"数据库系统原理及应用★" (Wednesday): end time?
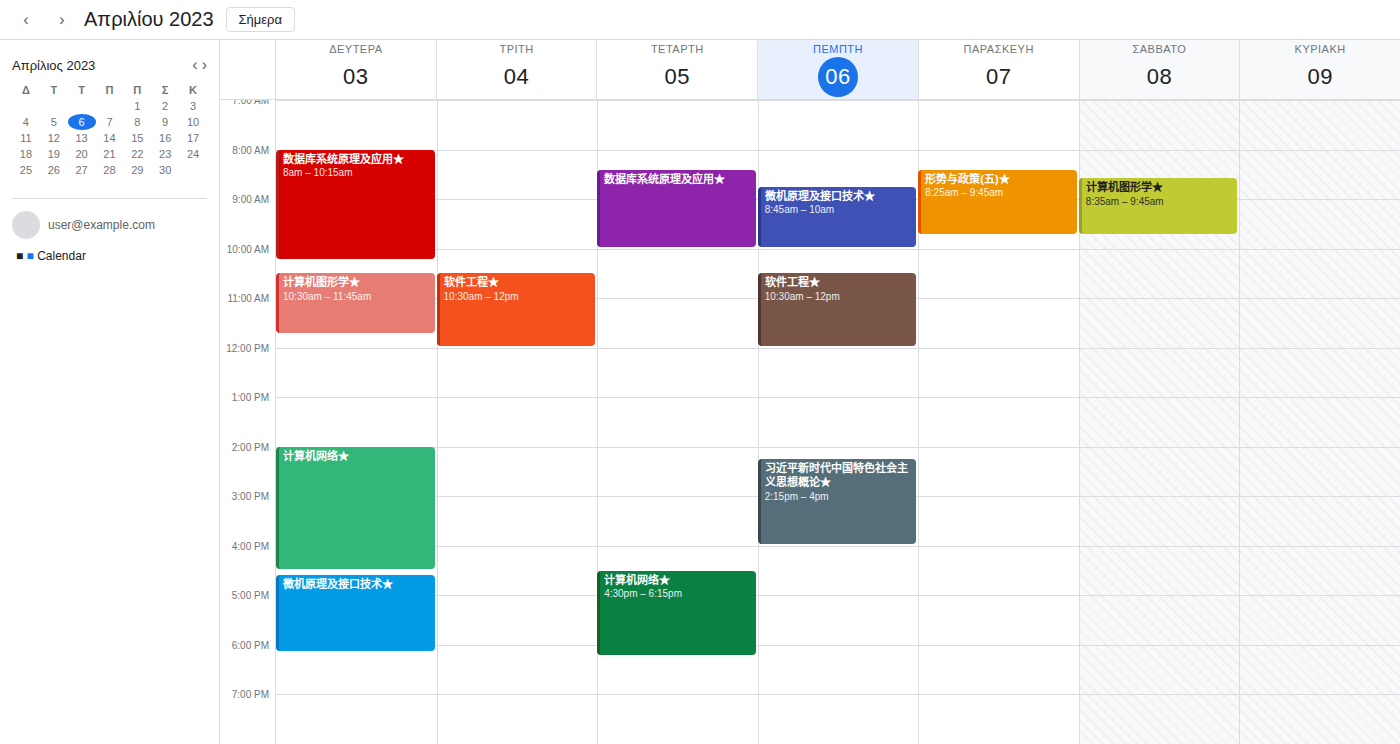
10:00 AM